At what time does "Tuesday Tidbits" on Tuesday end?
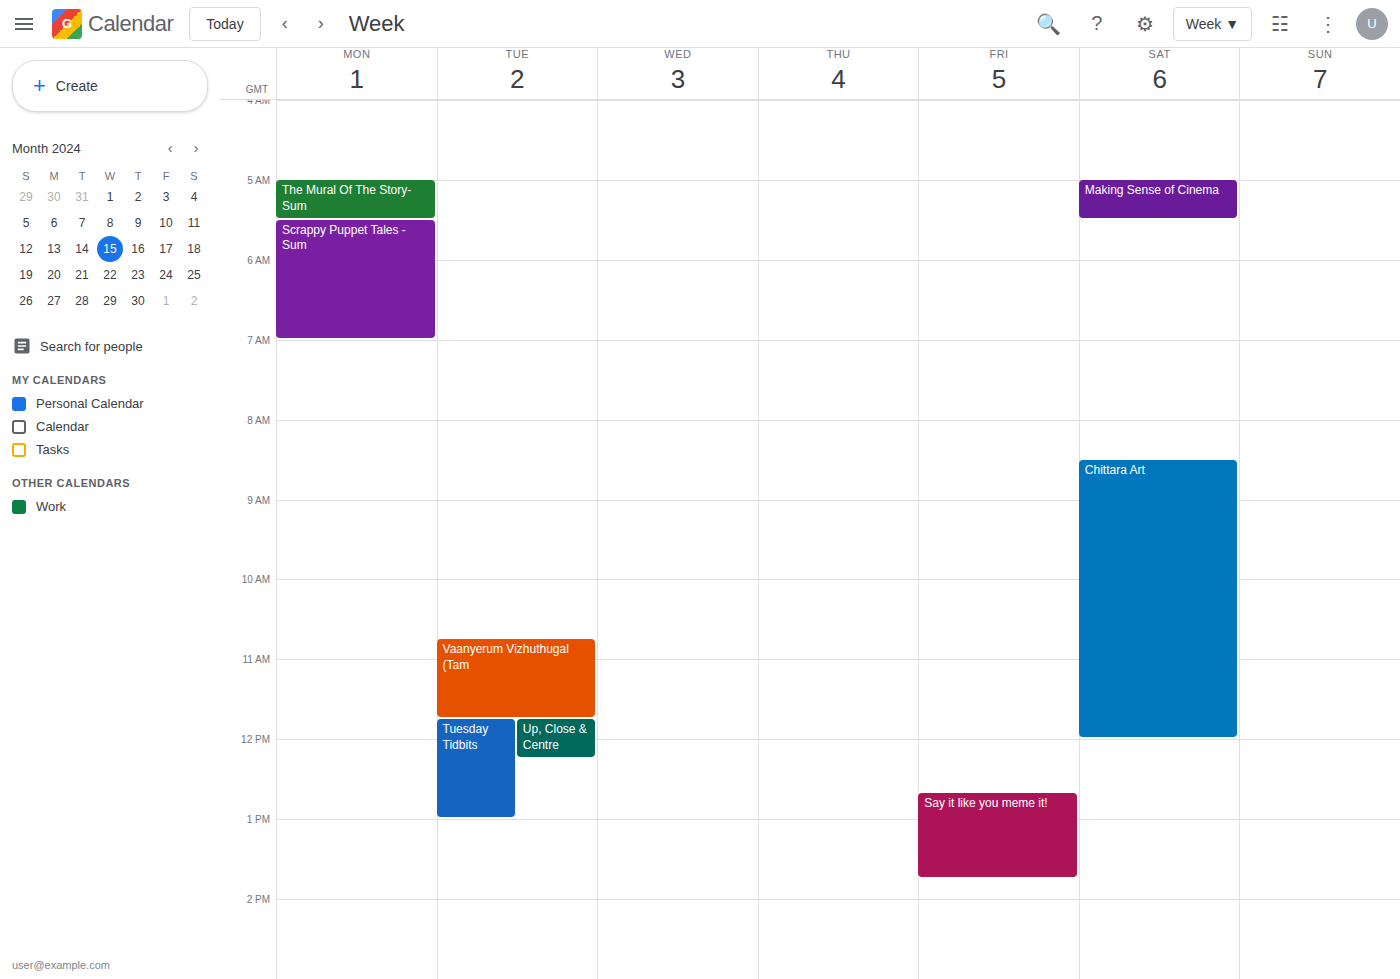
1:00 PM